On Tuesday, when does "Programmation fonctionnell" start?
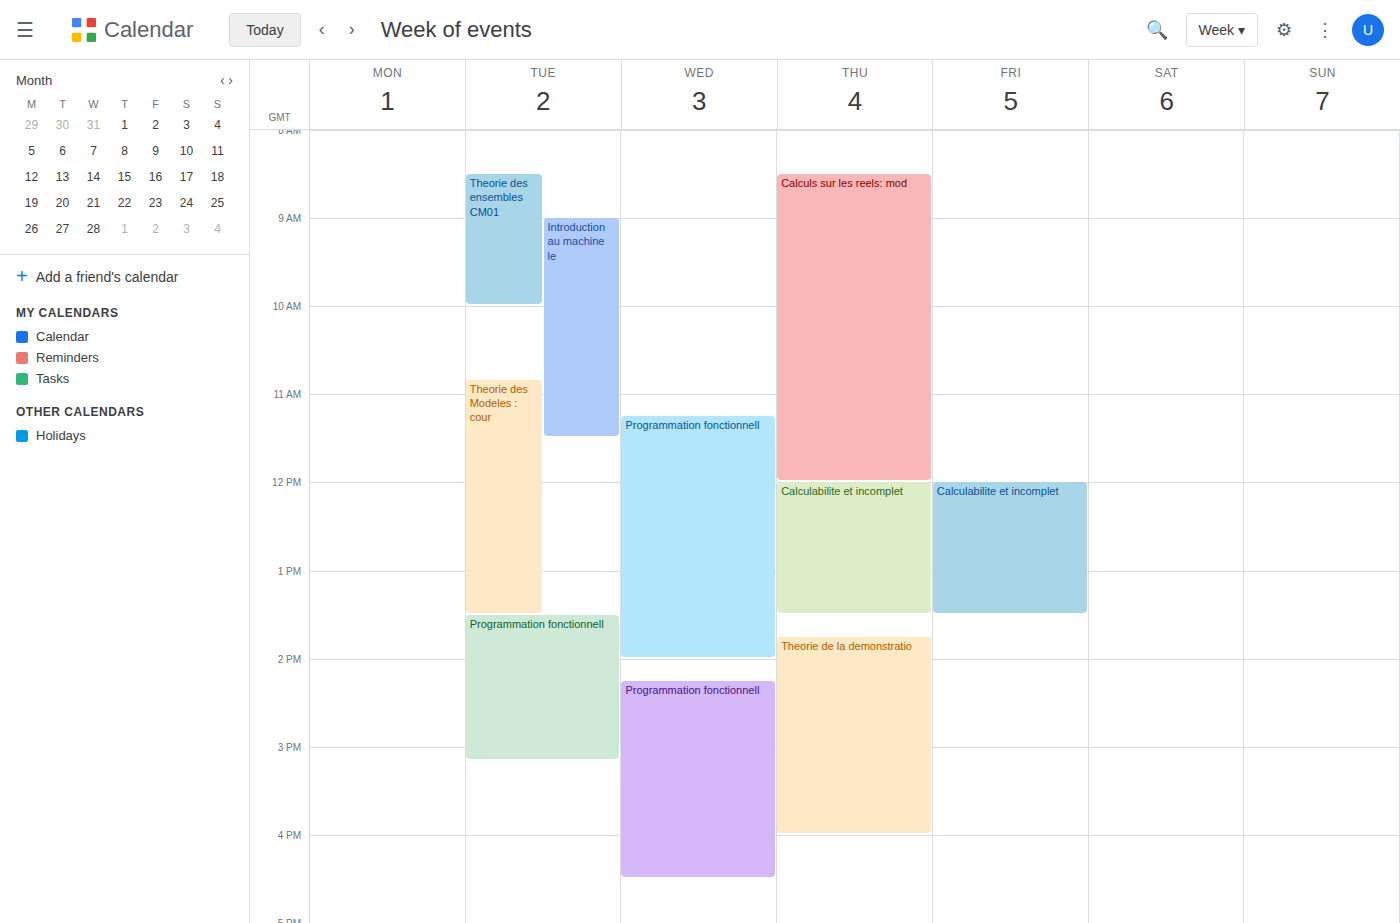
13:30